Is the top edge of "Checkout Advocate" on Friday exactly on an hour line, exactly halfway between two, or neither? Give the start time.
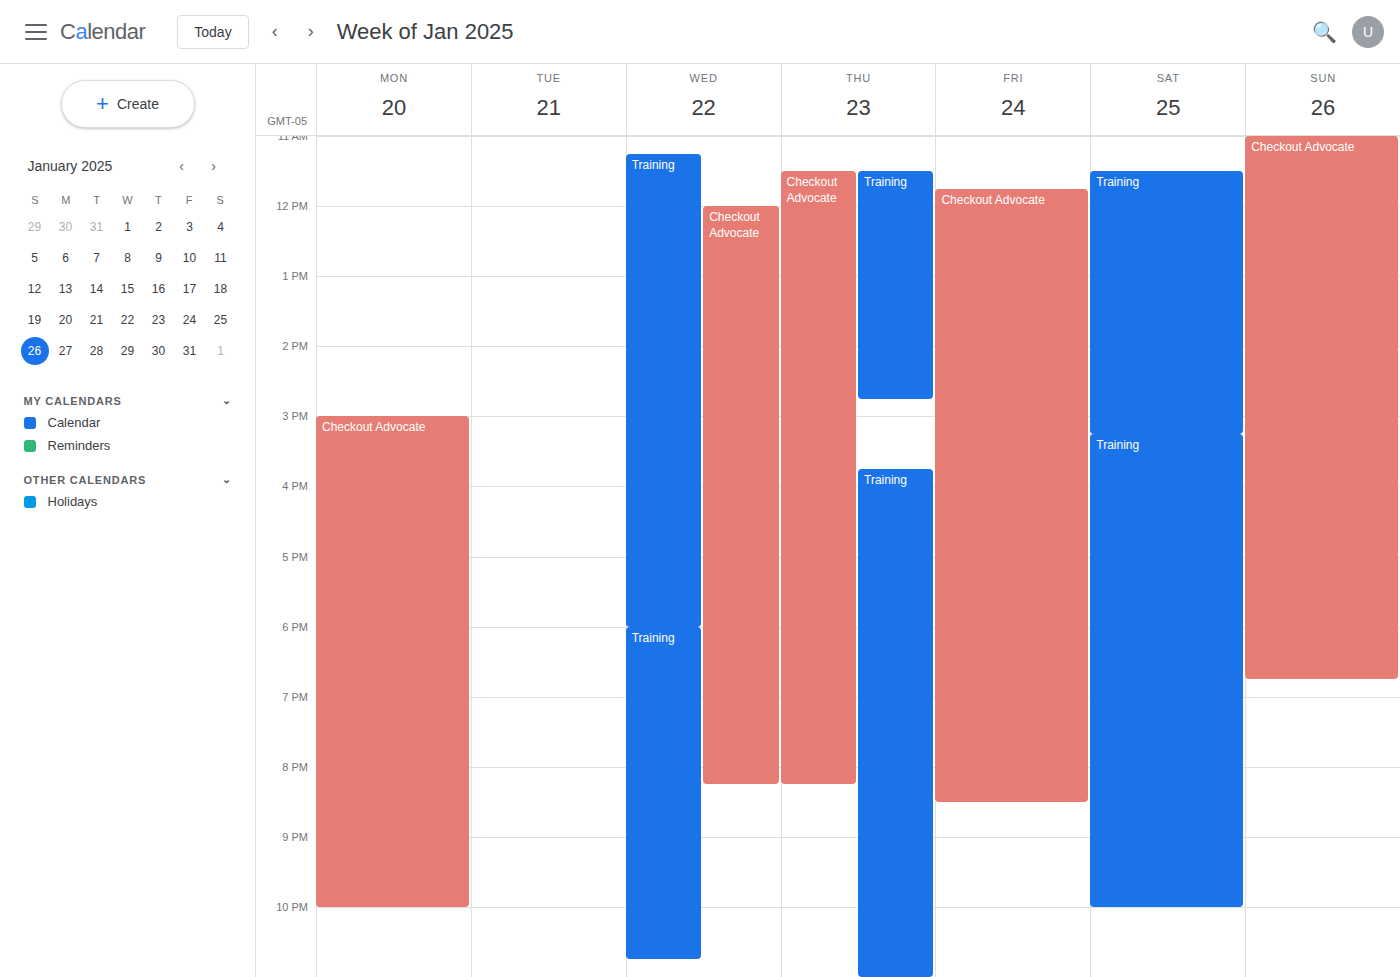
11:45 AM -- neither: three quarters of the way from the 11 AM line to the 12 PM line.